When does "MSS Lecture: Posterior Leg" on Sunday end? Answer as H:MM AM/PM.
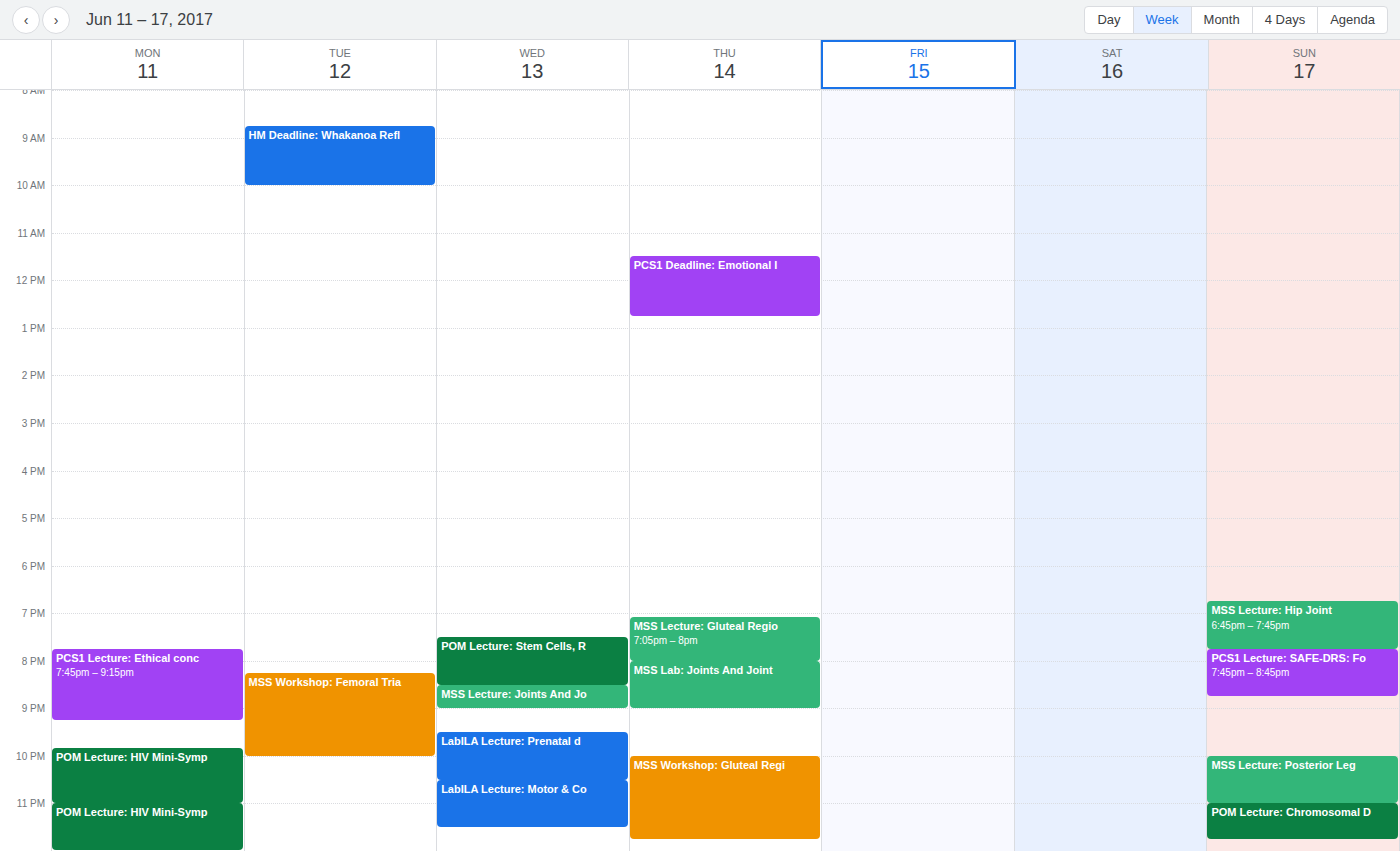
11:00 PM